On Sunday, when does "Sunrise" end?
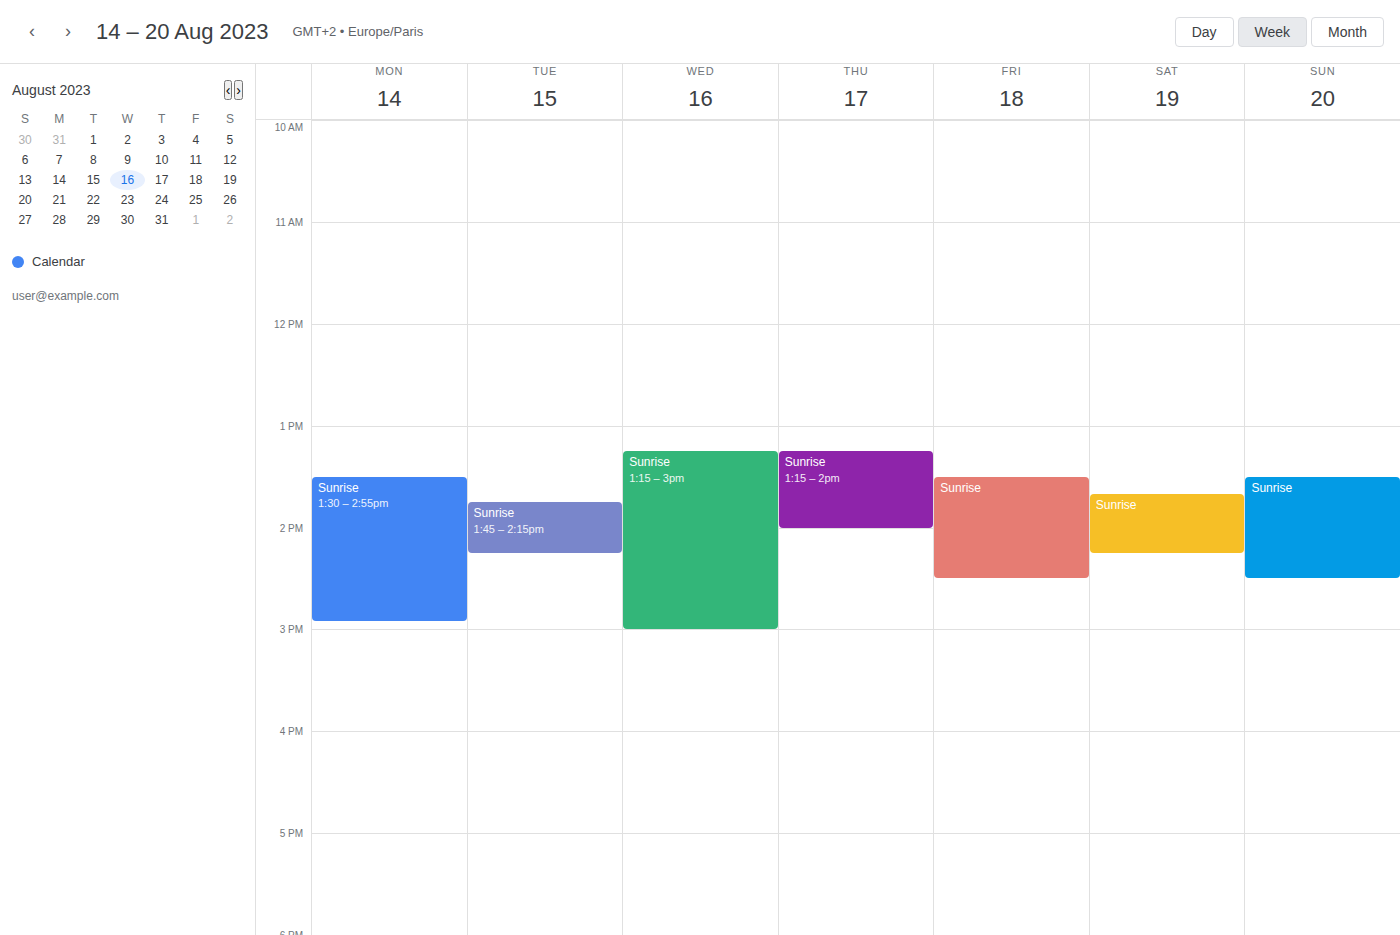
14:30